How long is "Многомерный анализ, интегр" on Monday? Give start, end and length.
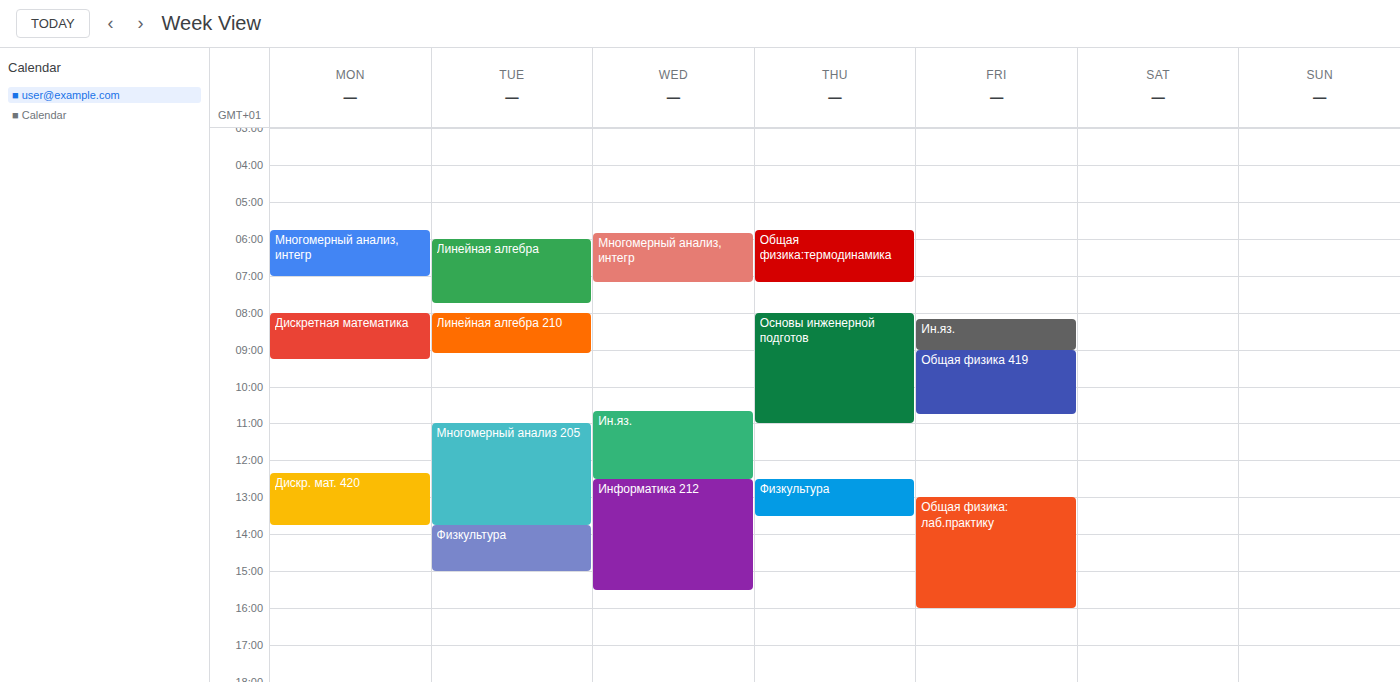
5:45 AM to 7:00 AM, 1 hour 15 minutes